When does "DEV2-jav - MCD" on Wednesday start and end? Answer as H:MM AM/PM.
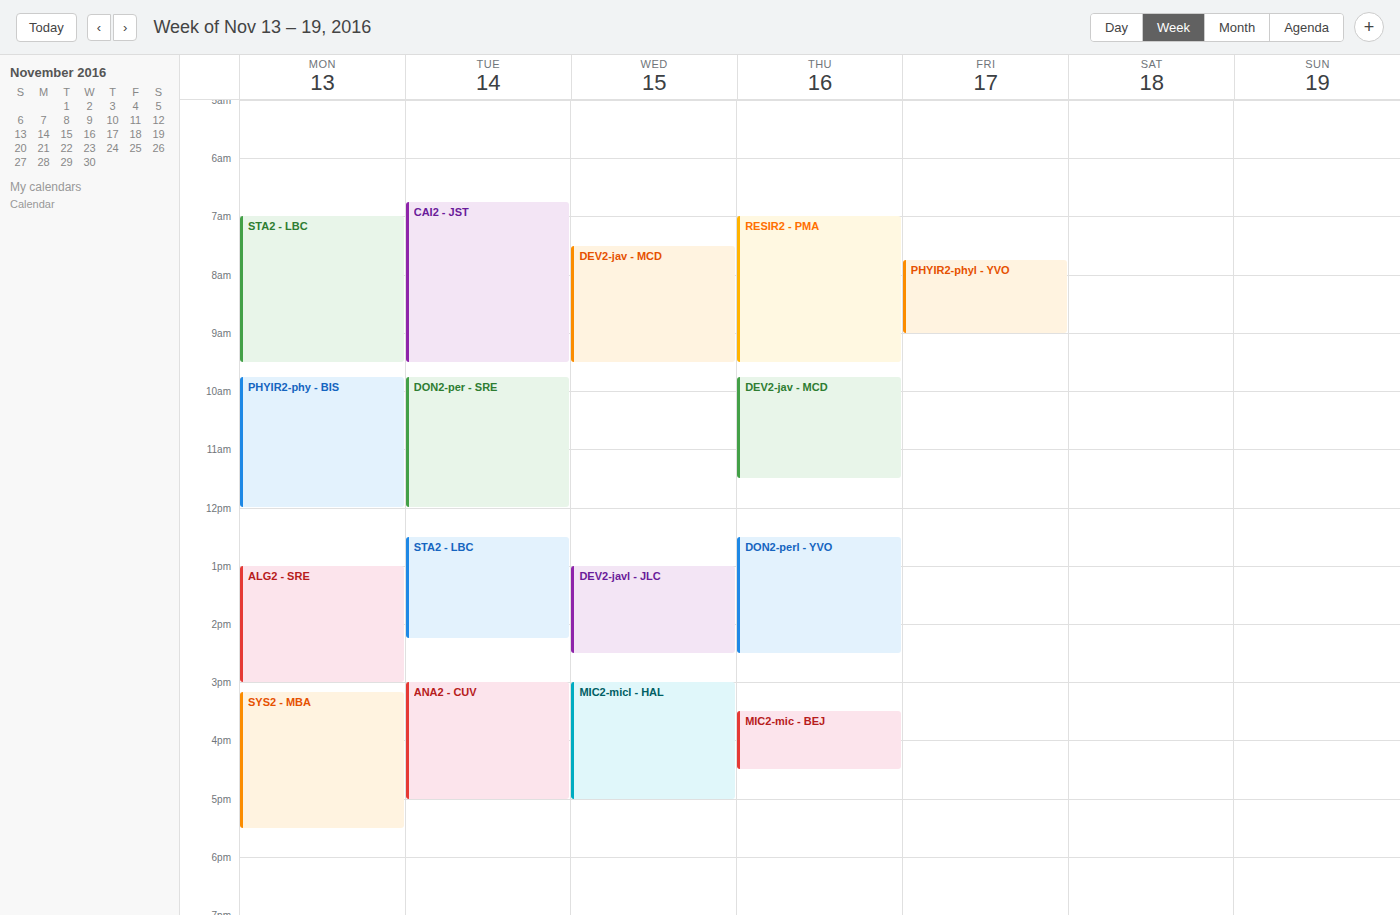
7:30 AM to 9:30 AM